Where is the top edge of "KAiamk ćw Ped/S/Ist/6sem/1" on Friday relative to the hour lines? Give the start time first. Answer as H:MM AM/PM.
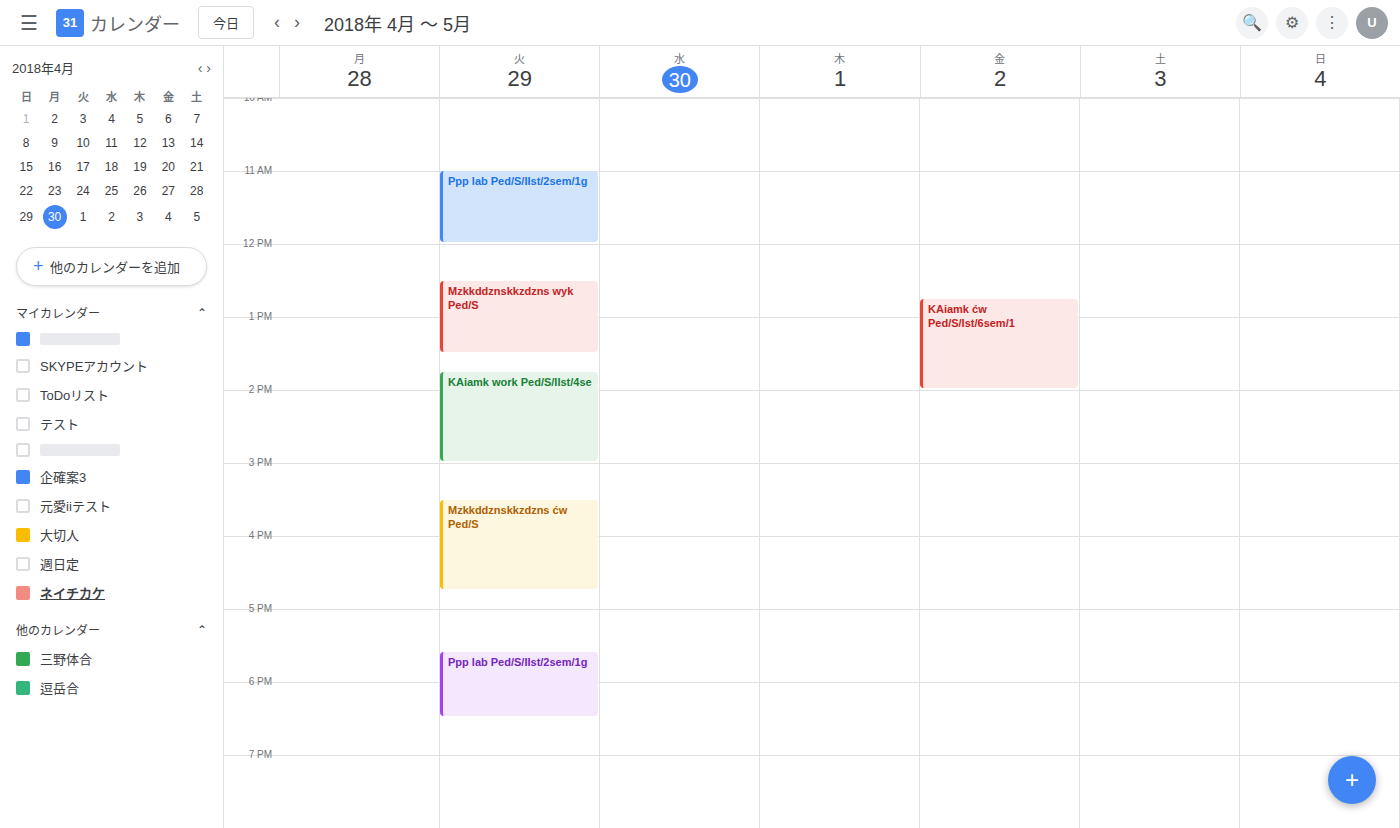
12:45 PM -- neither: three quarters of the way from the 12 PM line to the 1 PM line.